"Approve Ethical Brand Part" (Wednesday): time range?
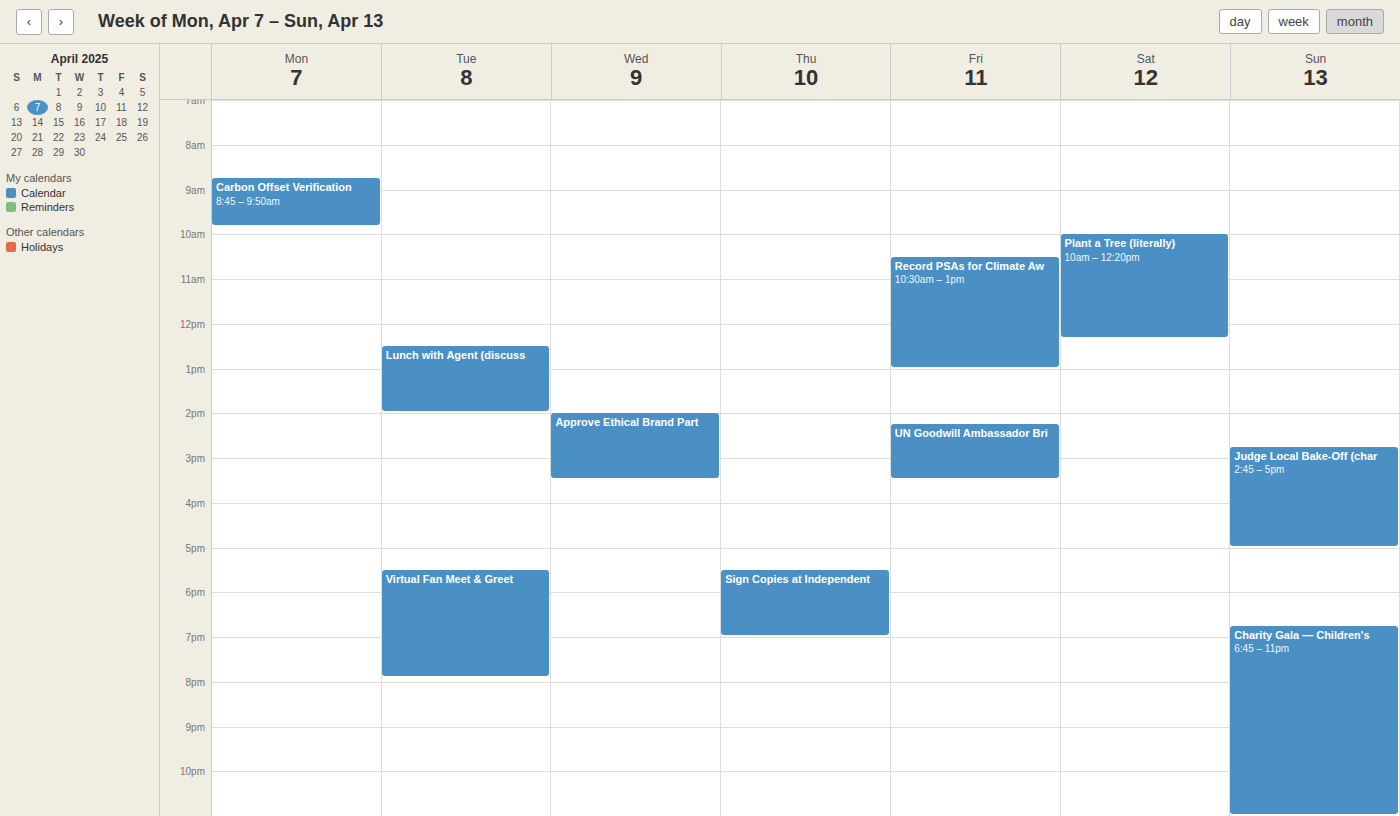
2:00 PM to 3:30 PM